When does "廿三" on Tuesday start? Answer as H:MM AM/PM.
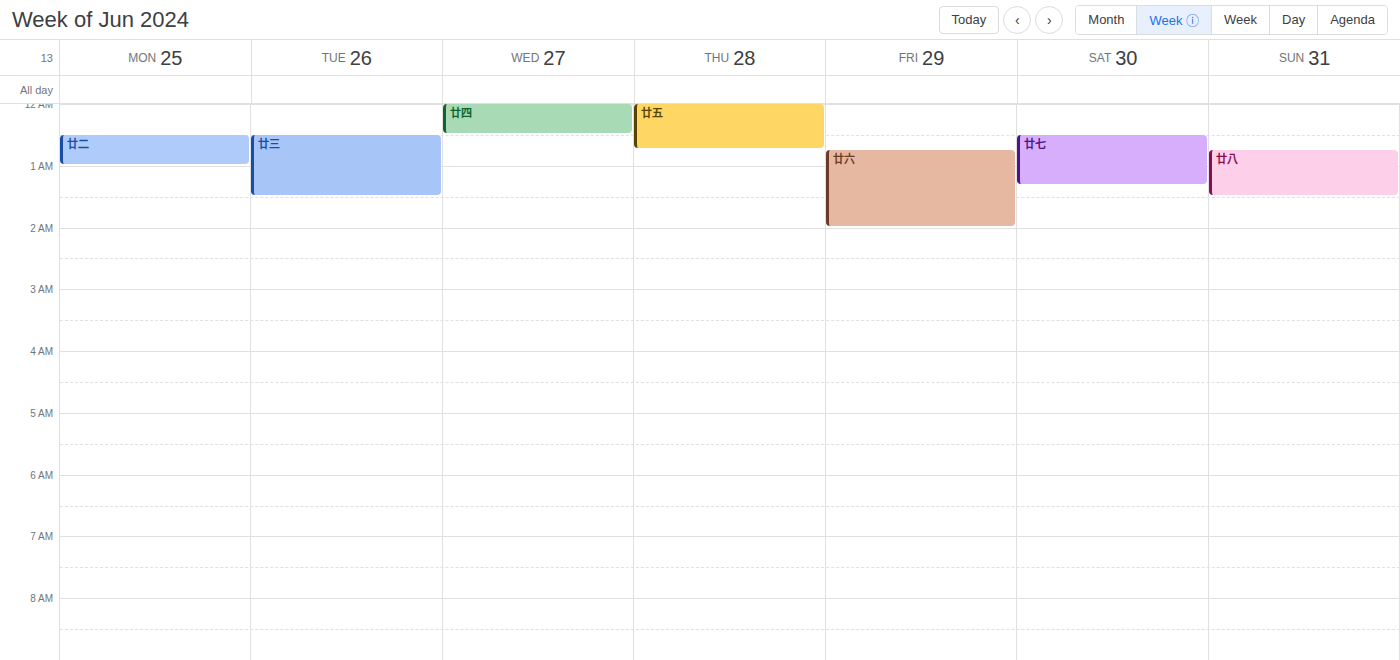
12:30 AM